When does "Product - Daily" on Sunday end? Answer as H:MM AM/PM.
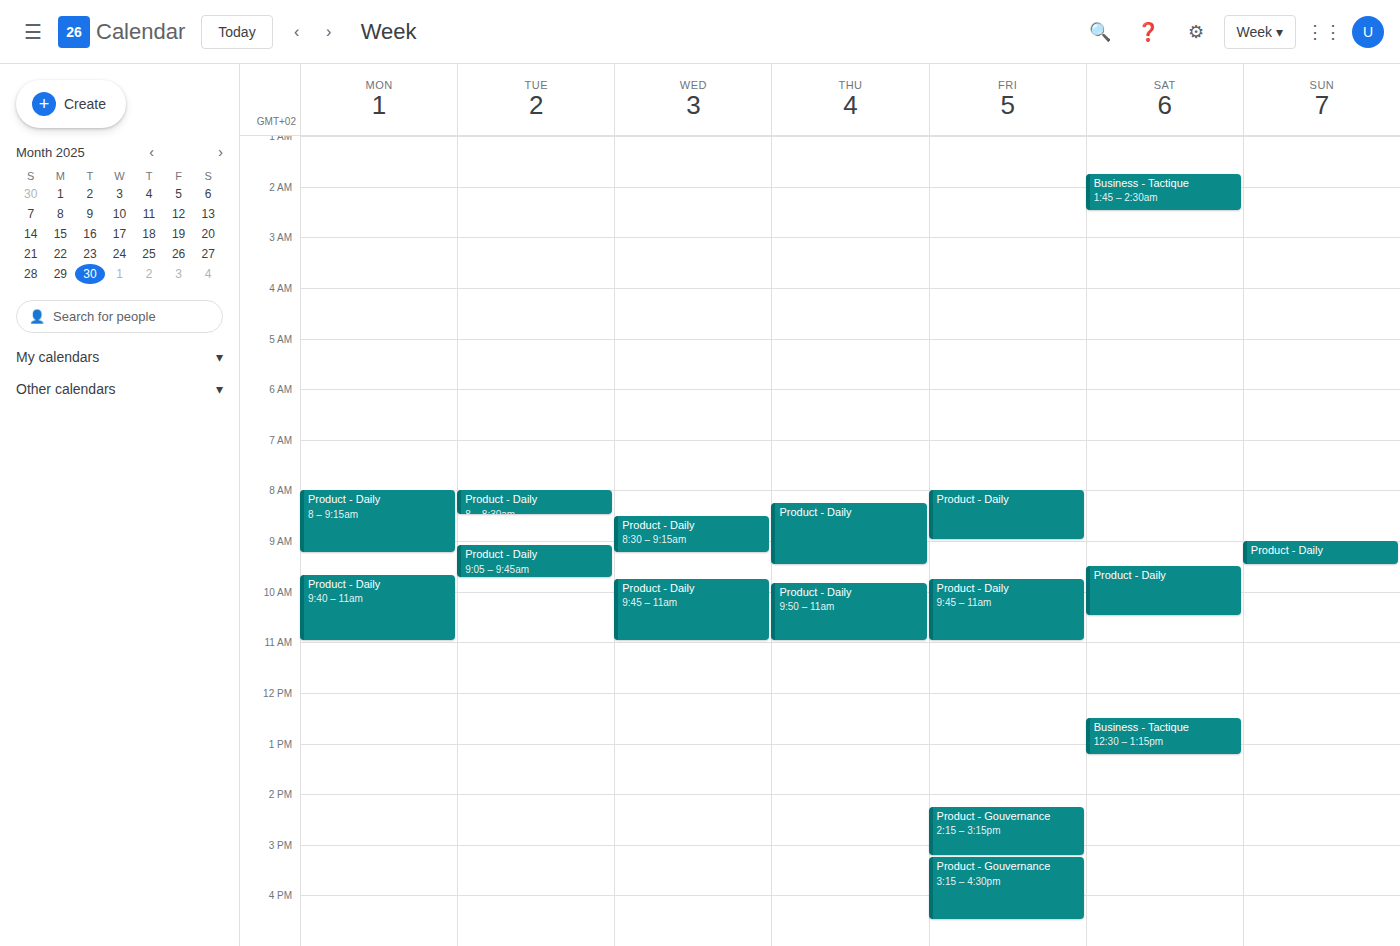
9:30 AM